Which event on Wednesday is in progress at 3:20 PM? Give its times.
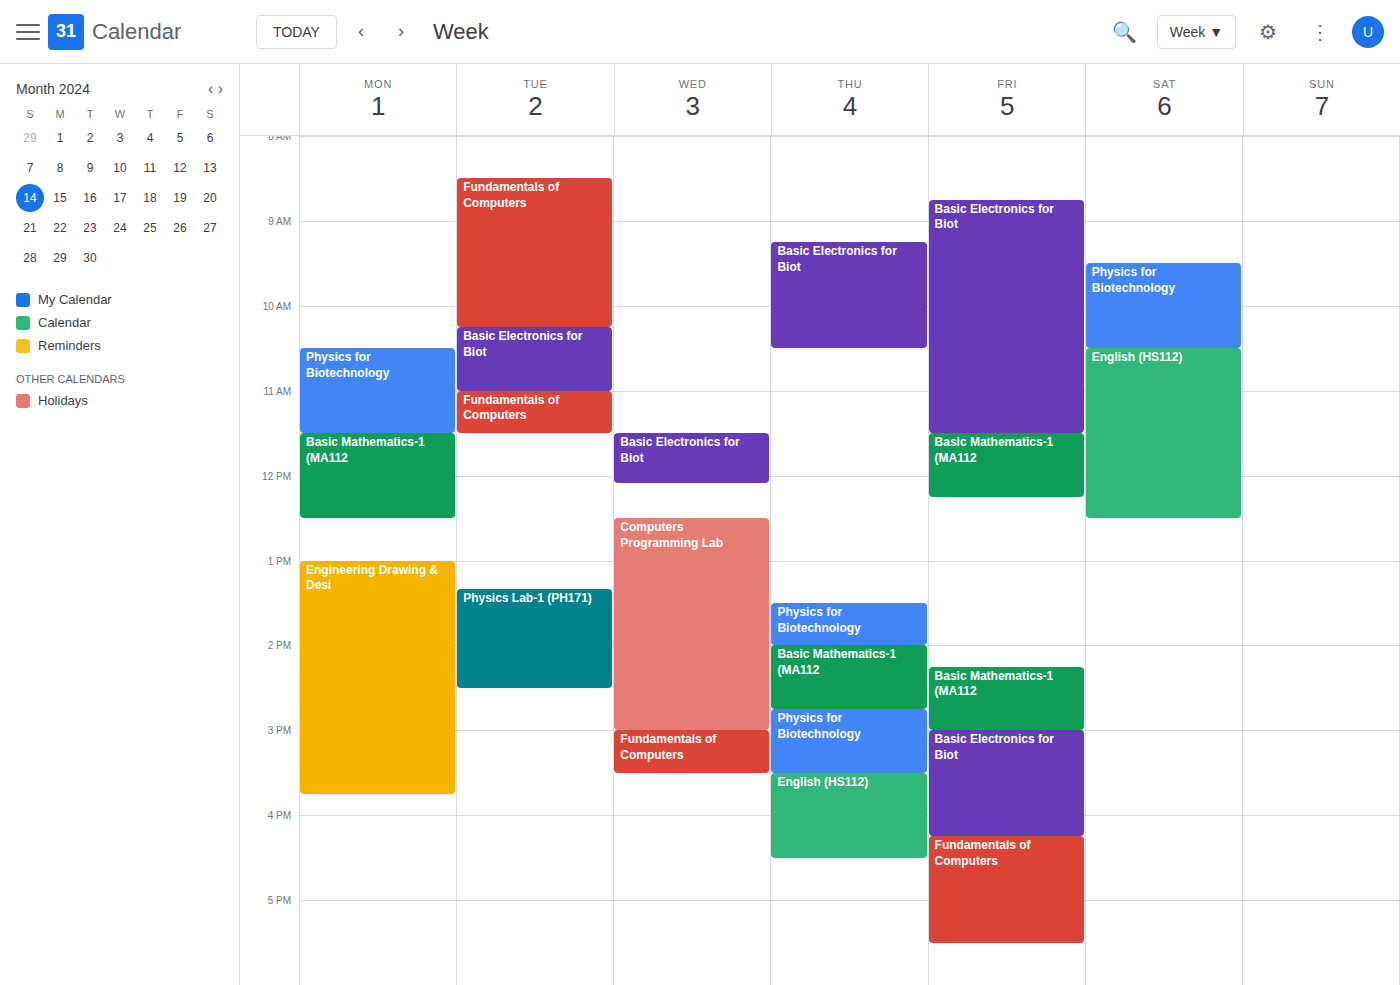
"Fundamentals of Computers", 3:00 PM to 3:30 PM